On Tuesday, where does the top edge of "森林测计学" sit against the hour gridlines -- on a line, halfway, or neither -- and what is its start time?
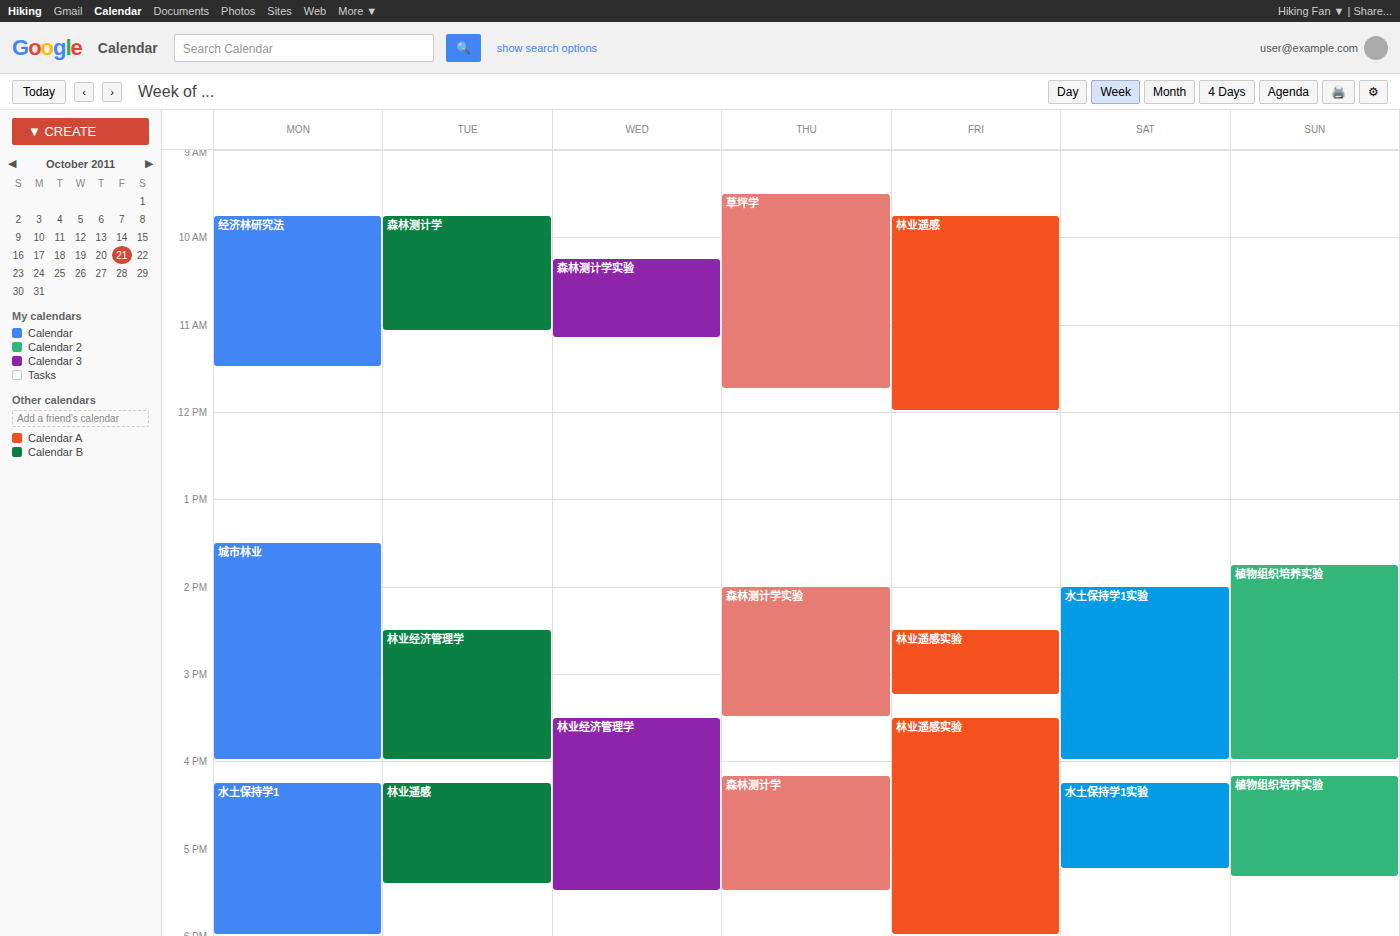
9:45 AM -- neither: three quarters of the way from the 9 AM line to the 10 AM line.